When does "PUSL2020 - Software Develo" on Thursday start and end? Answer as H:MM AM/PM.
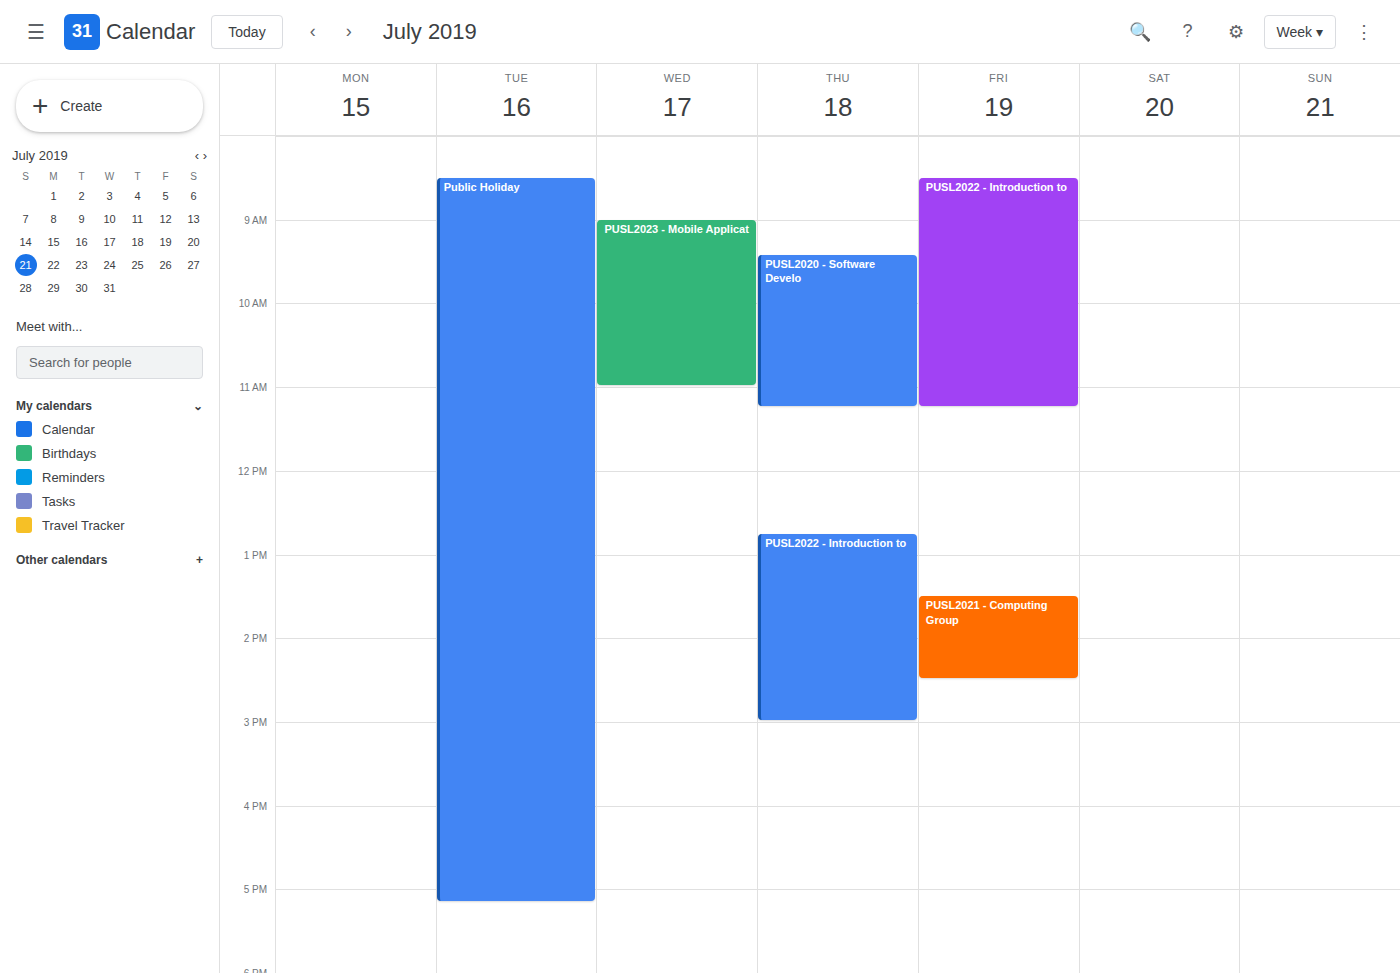
9:25 AM to 11:15 AM